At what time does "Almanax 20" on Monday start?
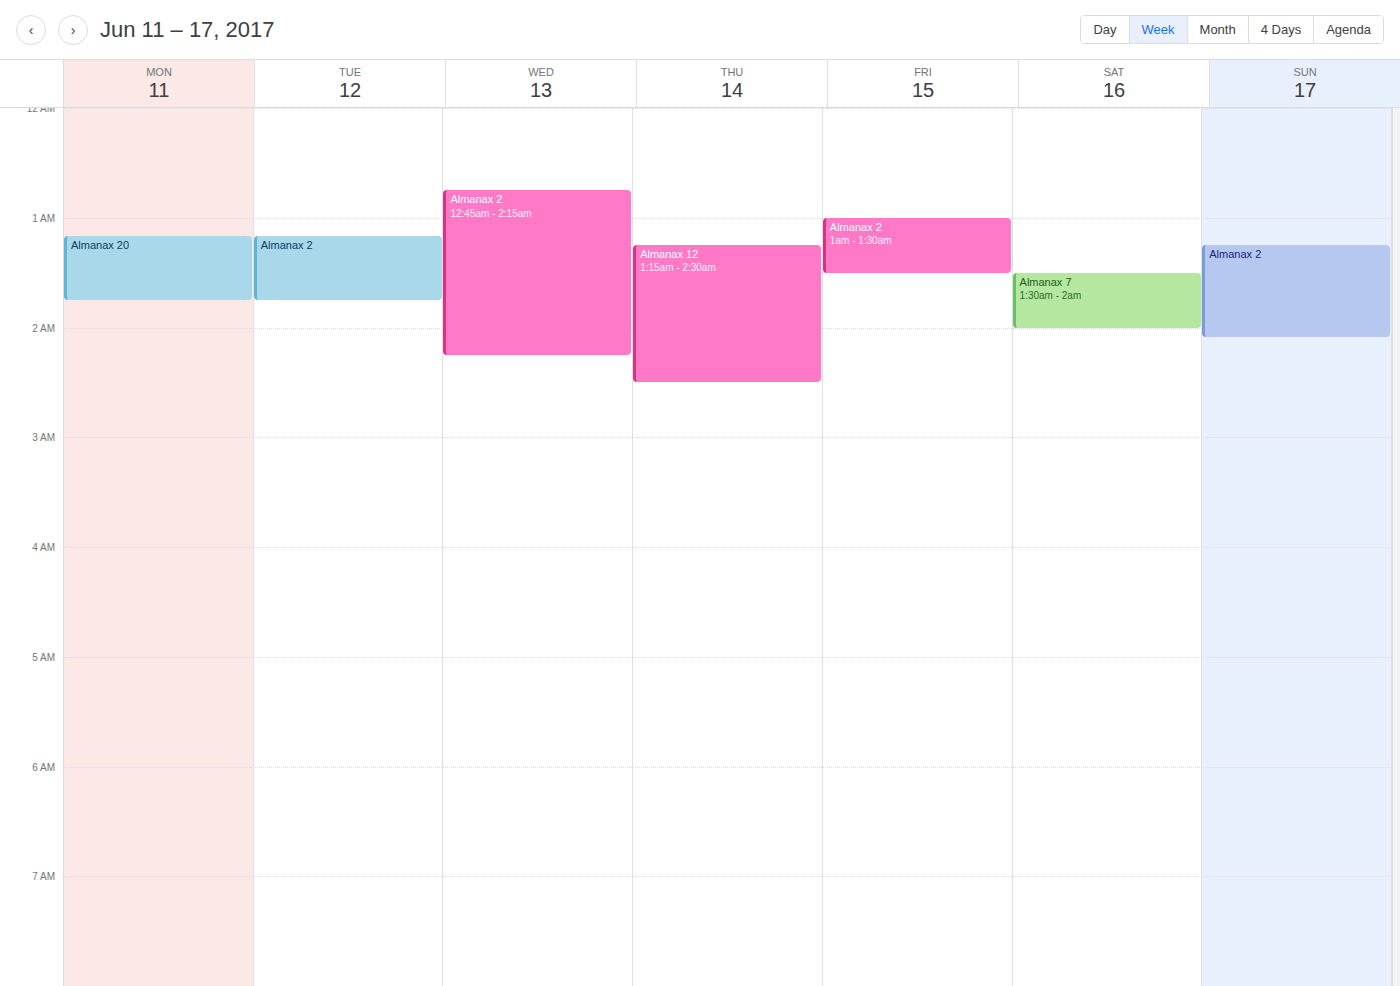
1:10 AM